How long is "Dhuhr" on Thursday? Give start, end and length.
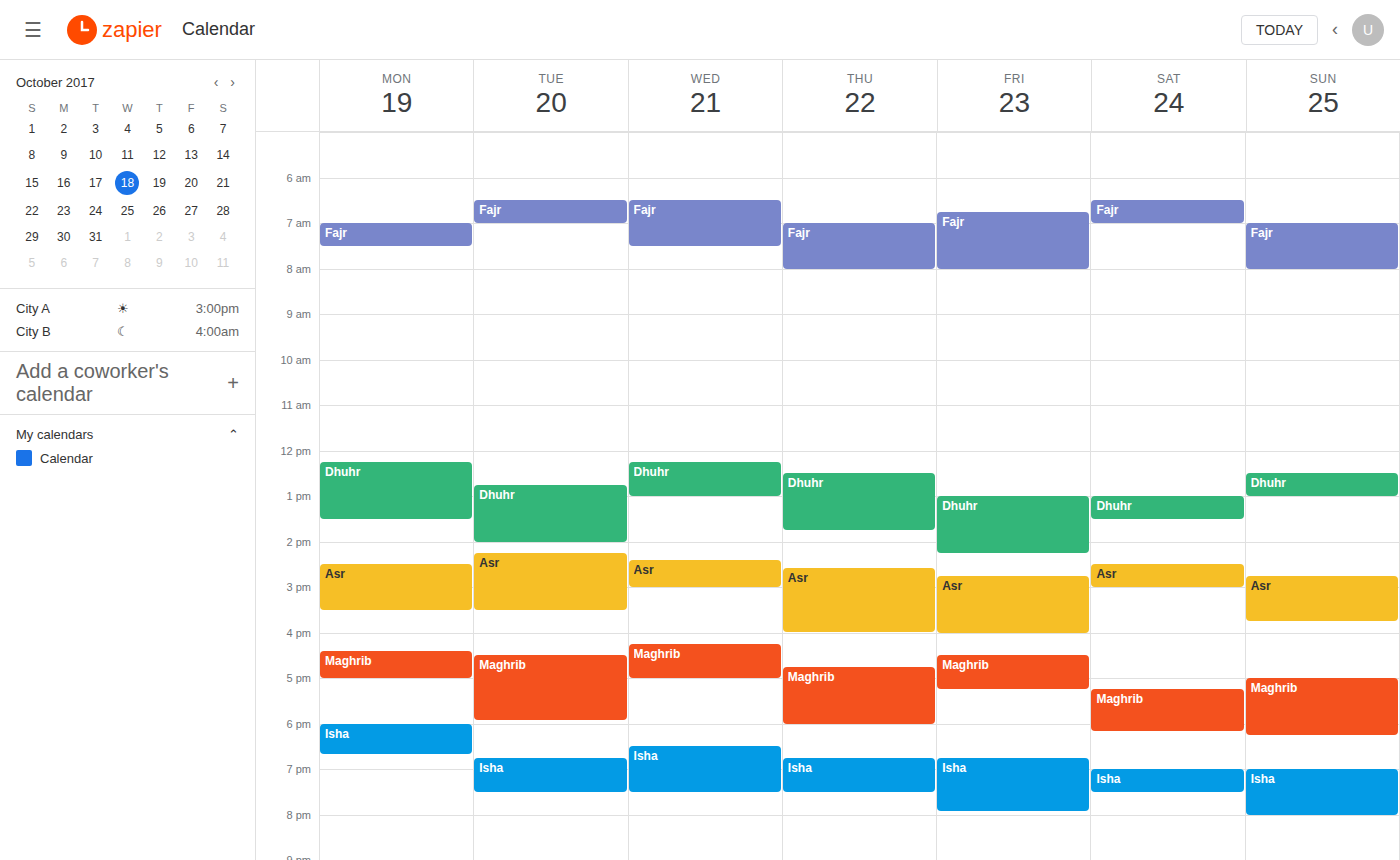
12:30 PM to 1:45 PM, 1 hour 15 minutes